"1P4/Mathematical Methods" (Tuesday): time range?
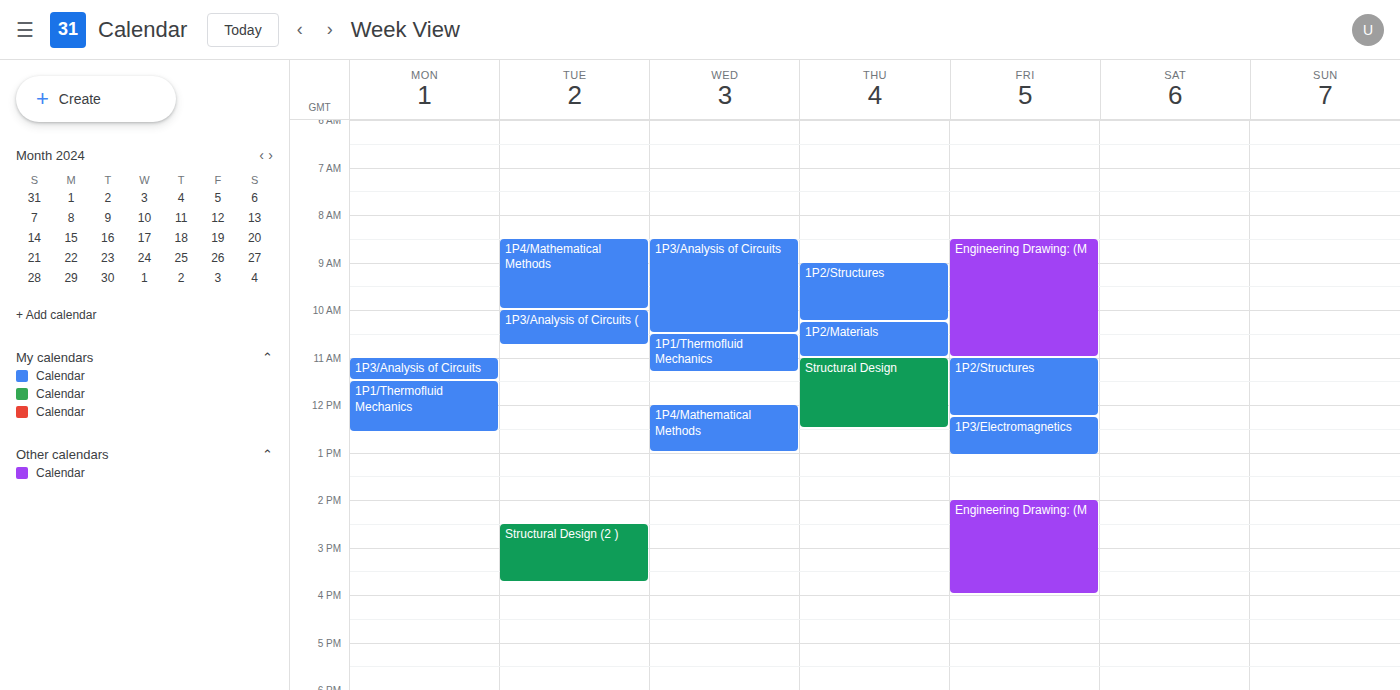
08:30 to 10:00